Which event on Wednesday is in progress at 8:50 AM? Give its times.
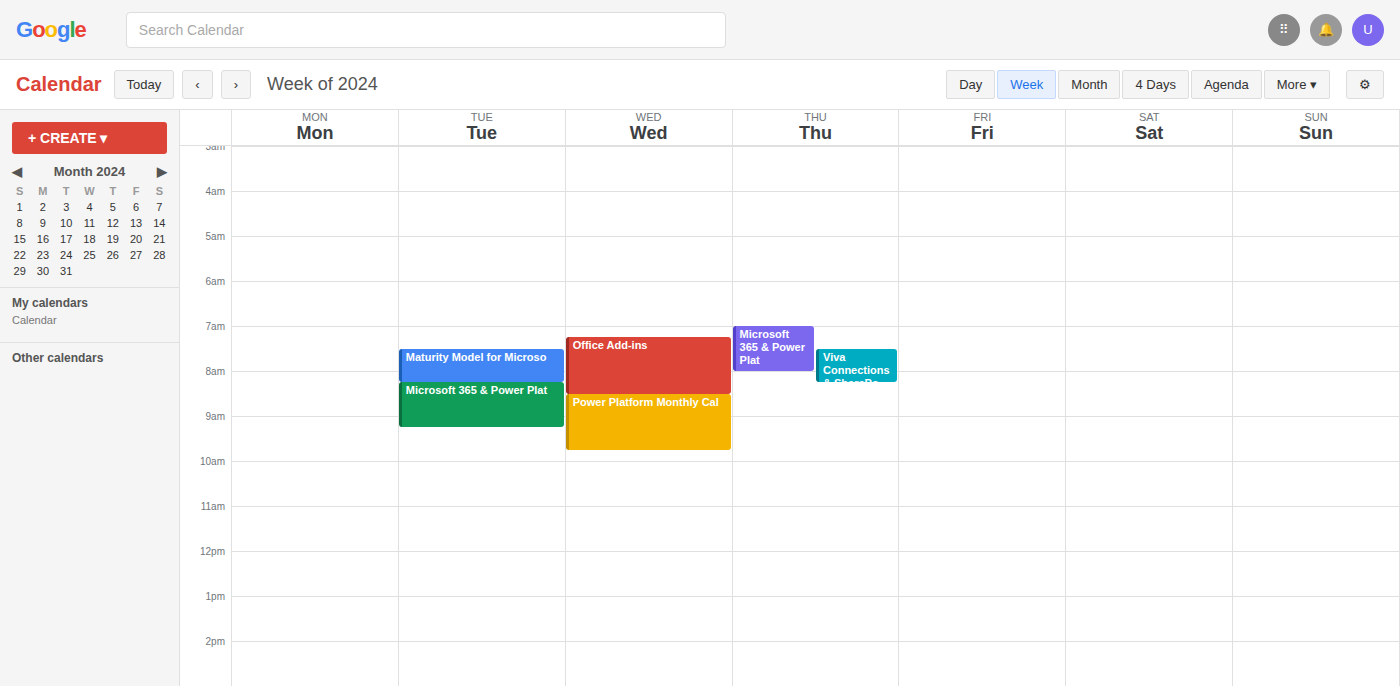
"Power Platform Monthly Cal", 8:30 AM to 9:45 AM